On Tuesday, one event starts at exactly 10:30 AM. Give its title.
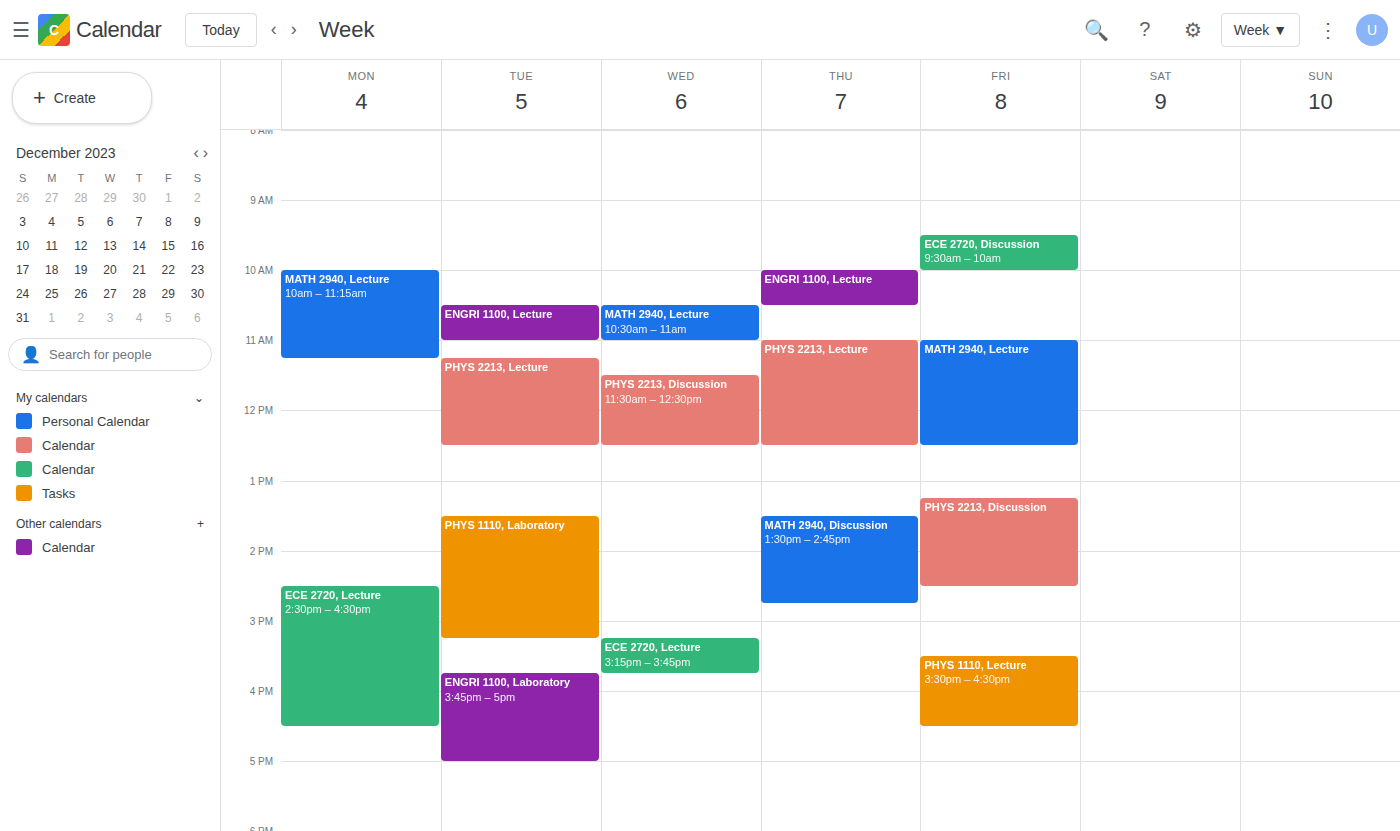
"ENGRI 1100, Lecture"